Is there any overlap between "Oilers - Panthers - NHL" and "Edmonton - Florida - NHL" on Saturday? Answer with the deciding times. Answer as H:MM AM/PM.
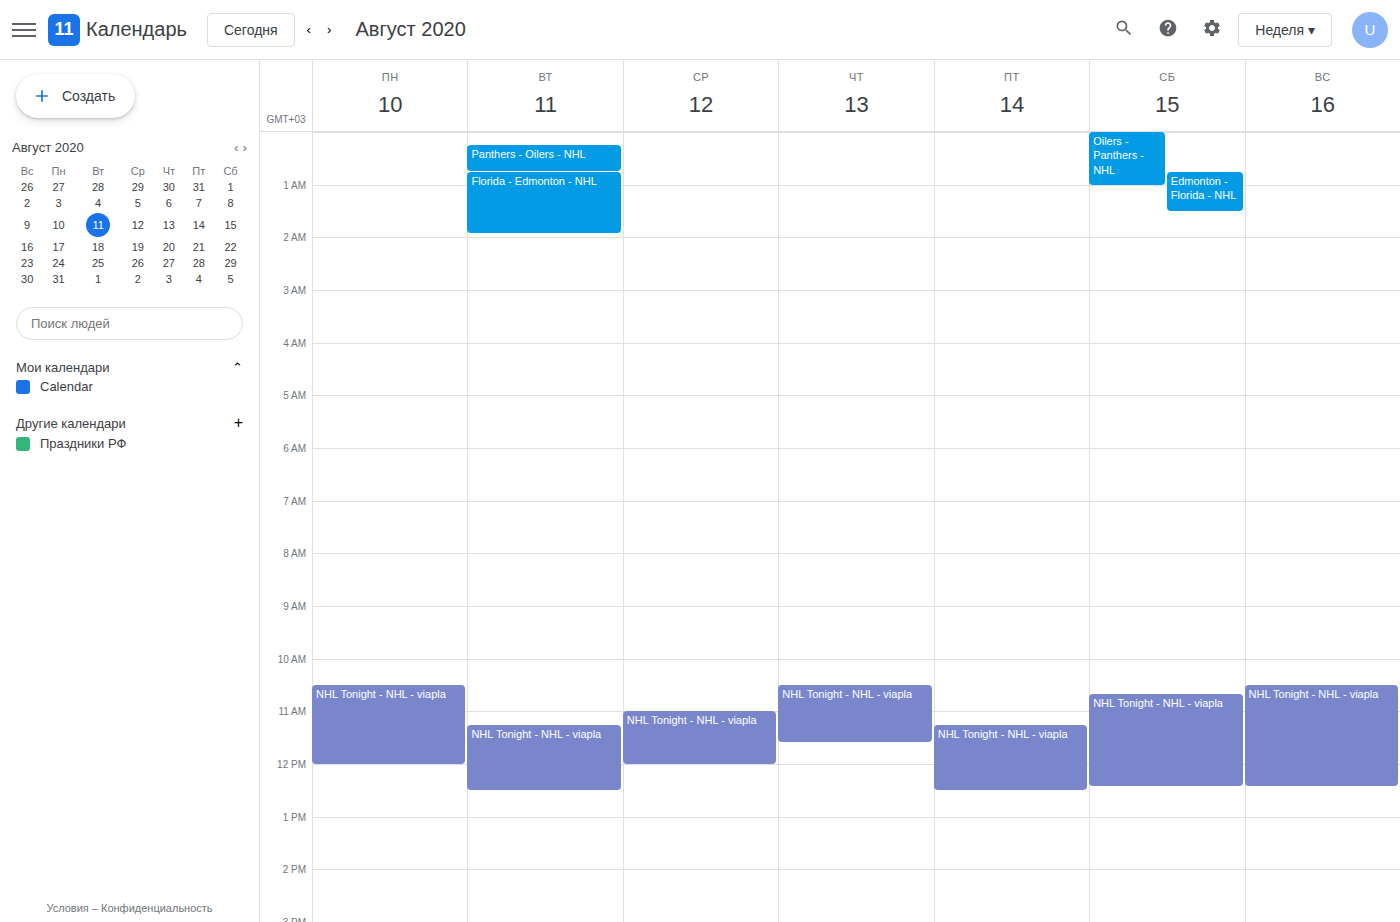
"Edmonton - Florida - NHL" starts at 12:45 AM, before "Oilers - Panthers - NHL" ends at 1:00 AM -- they overlap.